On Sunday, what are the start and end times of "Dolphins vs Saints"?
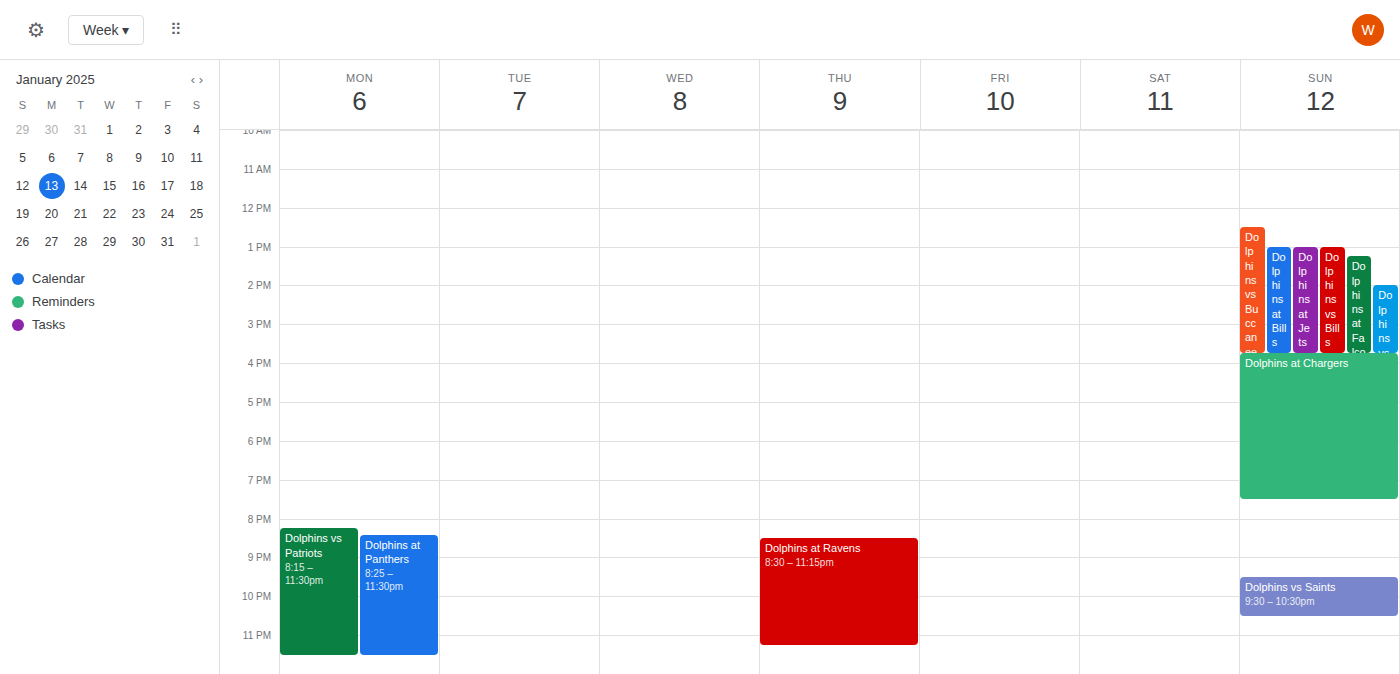
9:30 PM to 10:30 PM